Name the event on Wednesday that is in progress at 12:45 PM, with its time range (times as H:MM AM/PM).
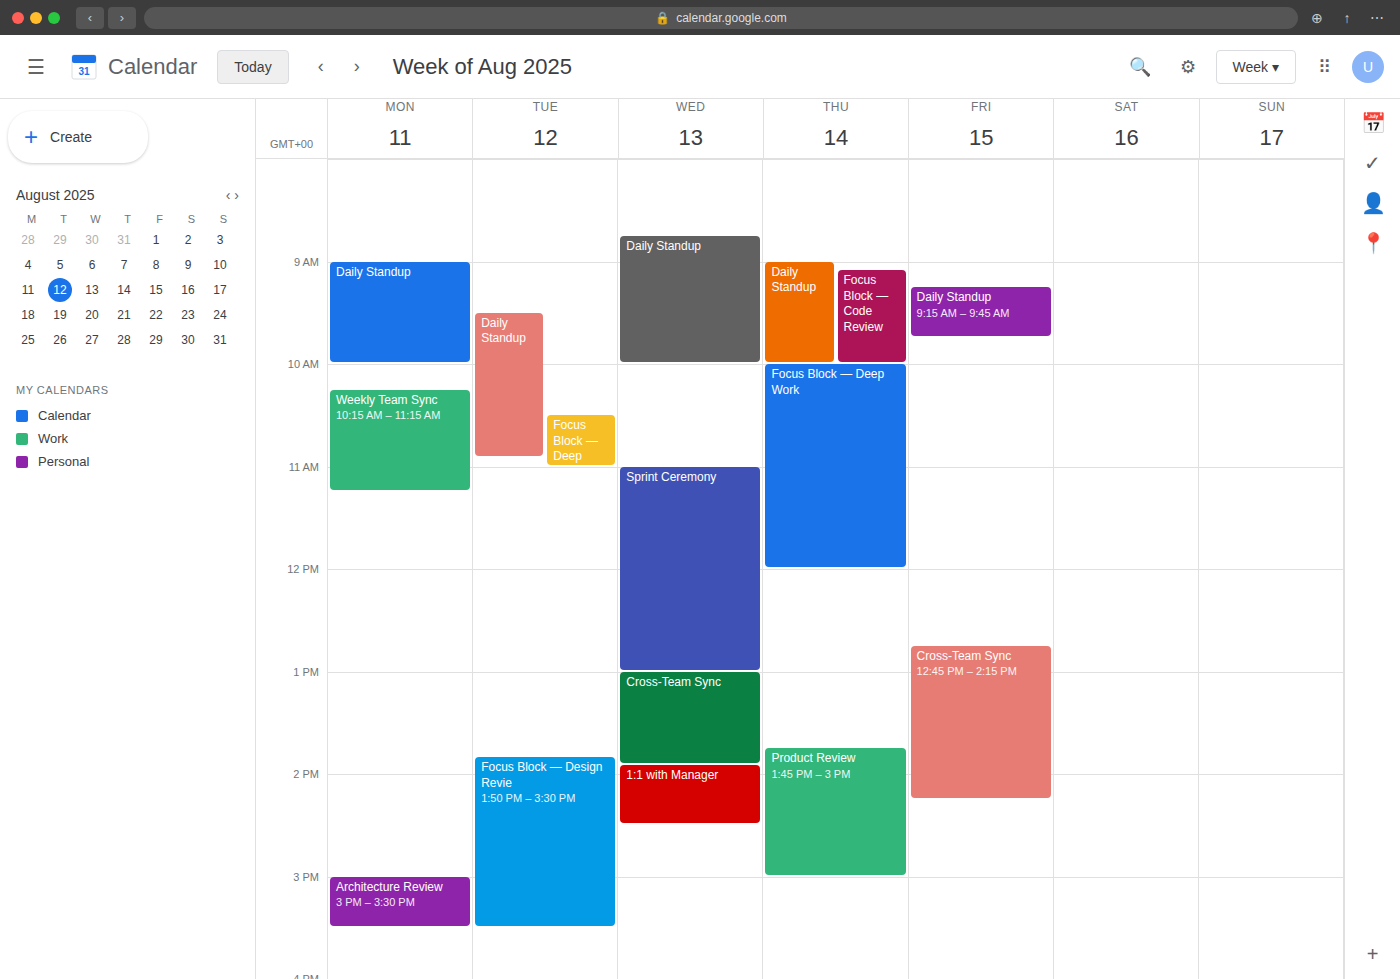
"Sprint Ceremony", 11:00 AM to 1:00 PM